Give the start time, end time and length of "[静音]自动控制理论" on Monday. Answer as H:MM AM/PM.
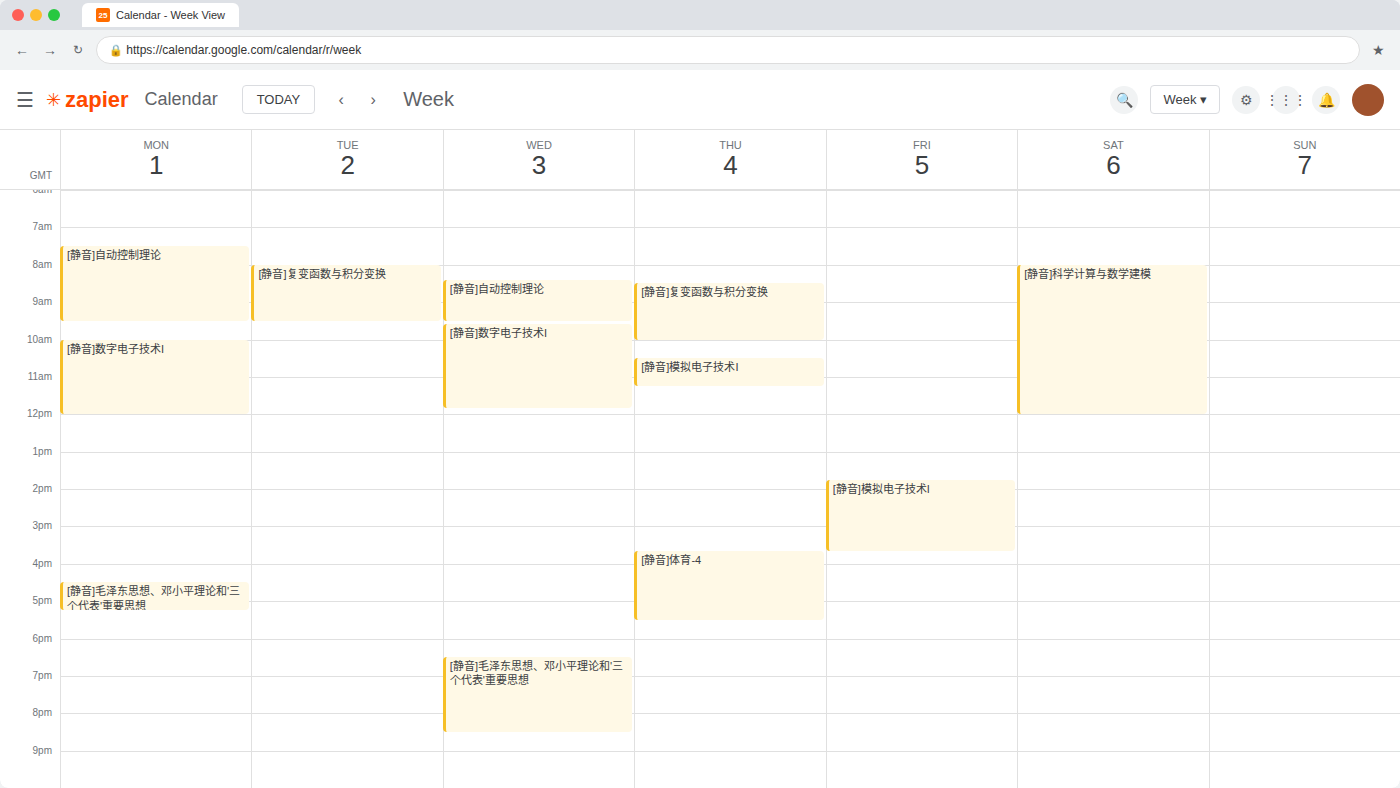
7:30 AM to 9:30 AM, 2 hours